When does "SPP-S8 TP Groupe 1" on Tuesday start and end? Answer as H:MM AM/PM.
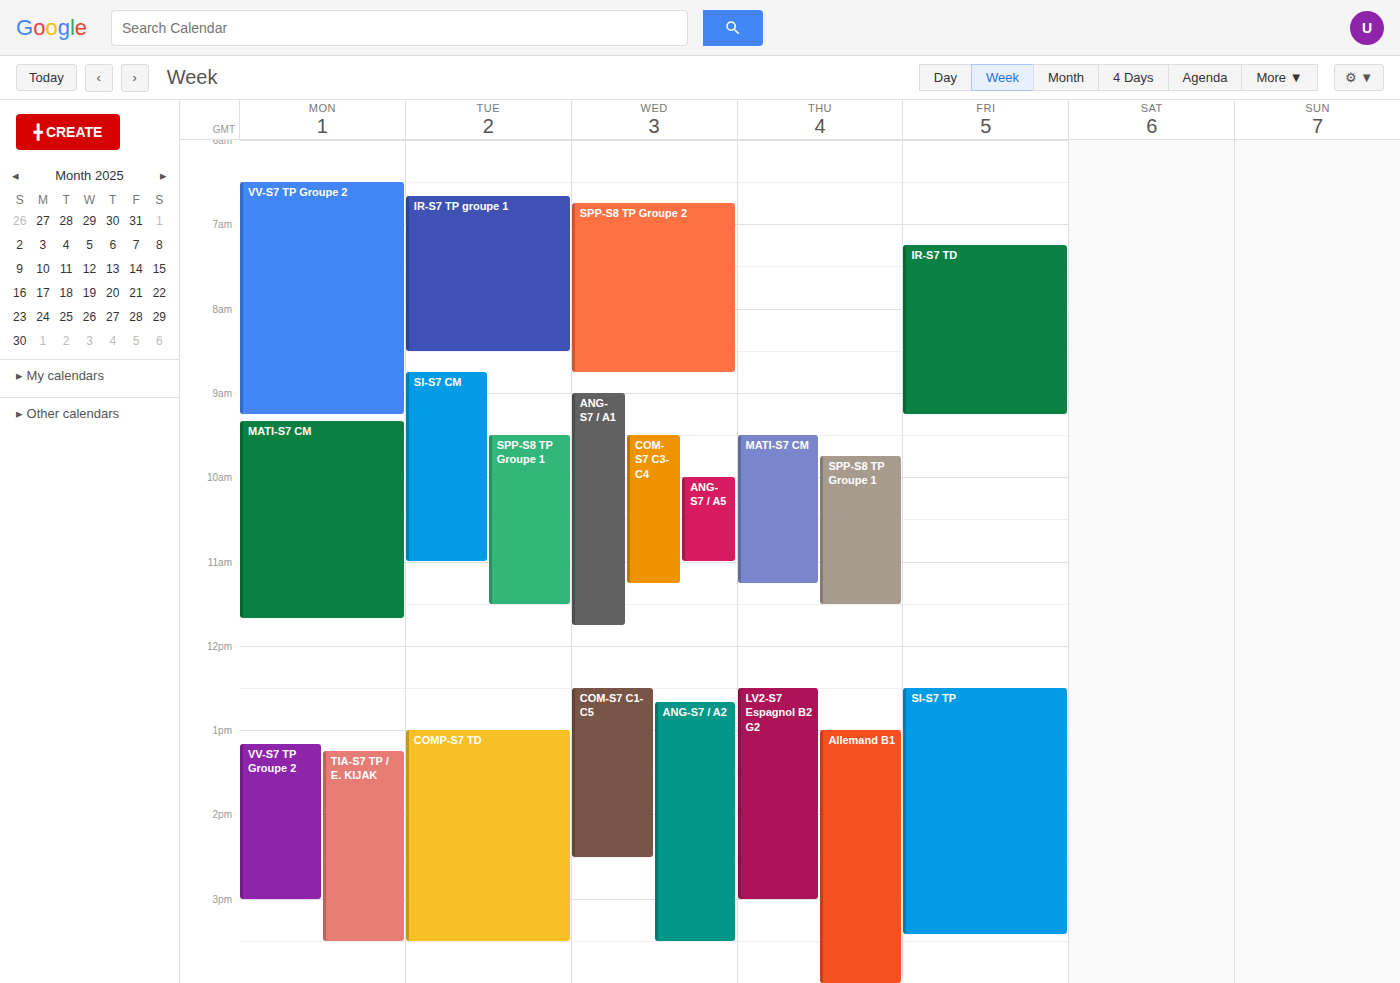
9:30 AM to 11:30 AM